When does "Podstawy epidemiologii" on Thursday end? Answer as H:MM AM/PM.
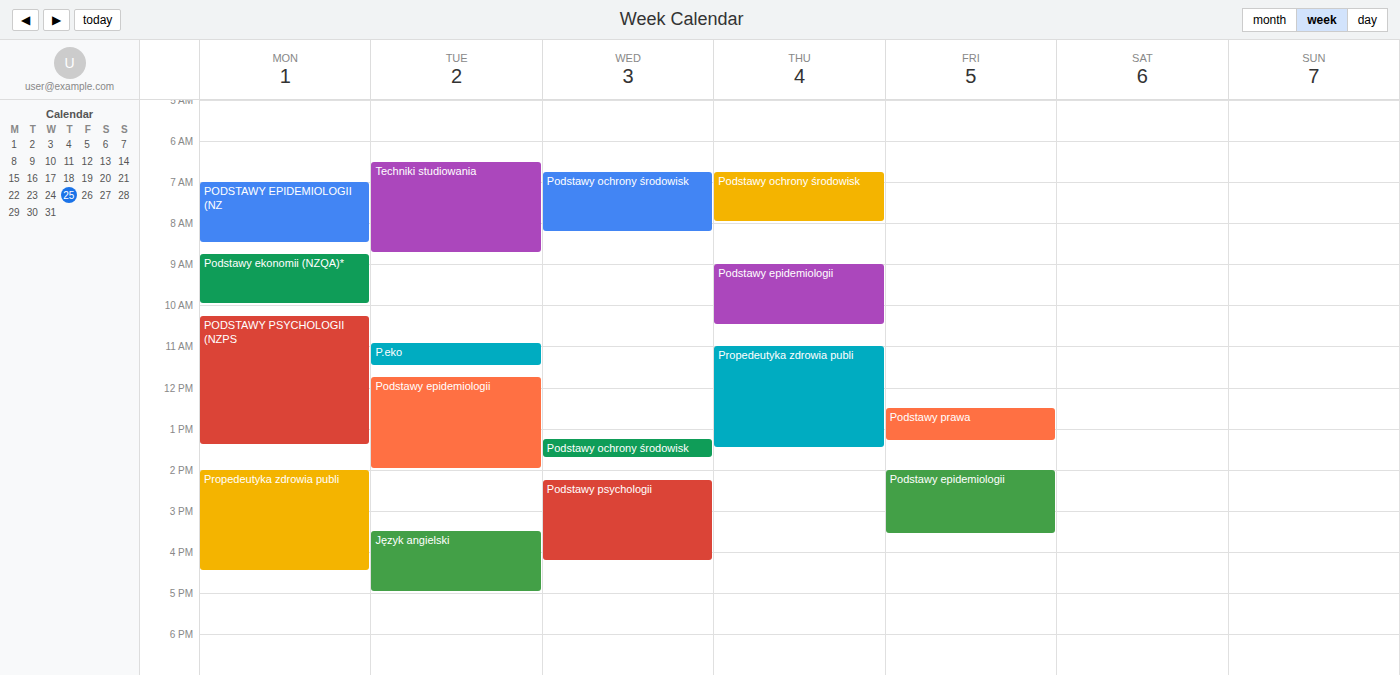
10:30 AM